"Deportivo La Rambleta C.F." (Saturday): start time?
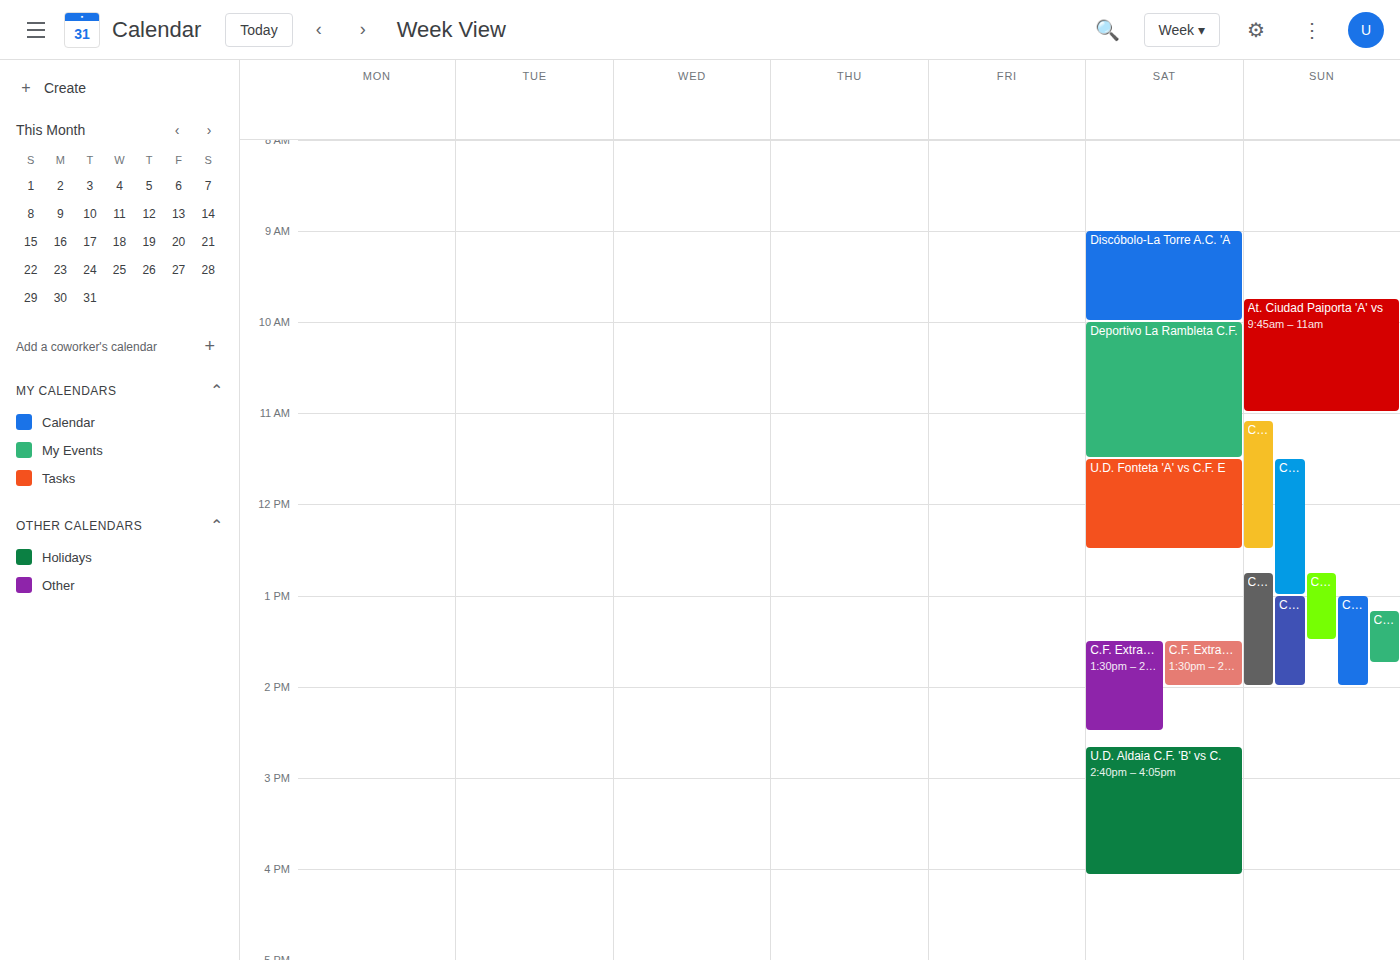
10:00 AM